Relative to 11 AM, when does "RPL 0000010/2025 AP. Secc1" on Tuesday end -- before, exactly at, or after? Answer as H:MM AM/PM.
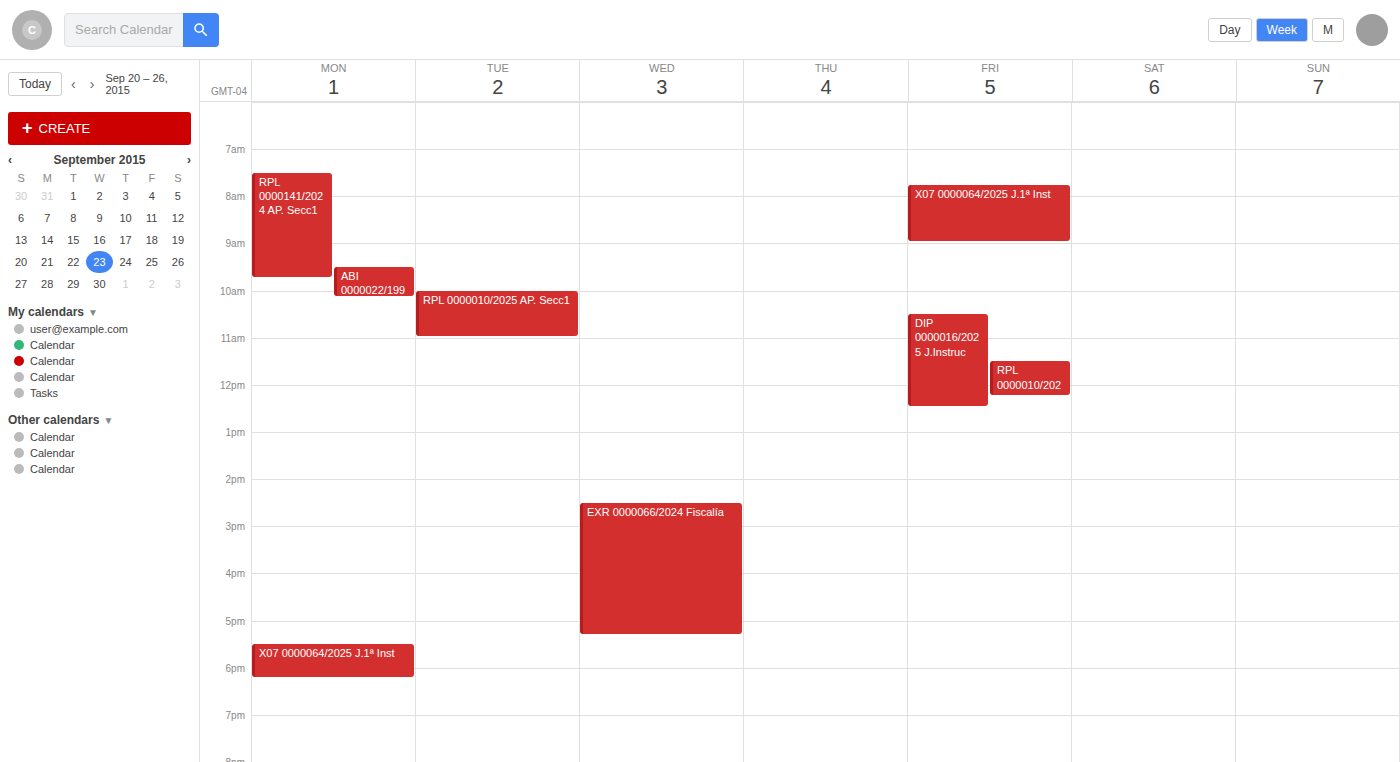
11:00 AM -- exactly at 11 AM, on the 11 AM line.